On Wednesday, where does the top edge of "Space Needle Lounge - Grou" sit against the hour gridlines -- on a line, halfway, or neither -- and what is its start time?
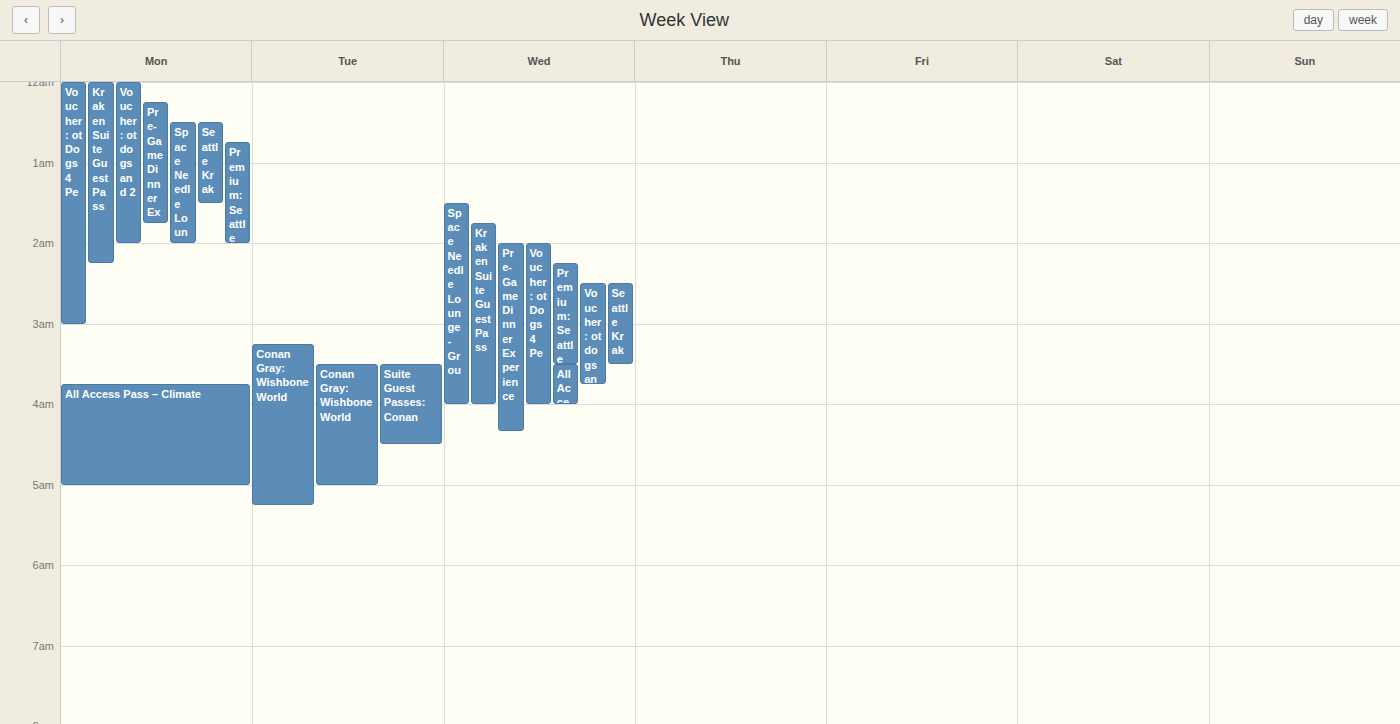
01:30 -- halfway between the 01:00 and 02:00 lines.